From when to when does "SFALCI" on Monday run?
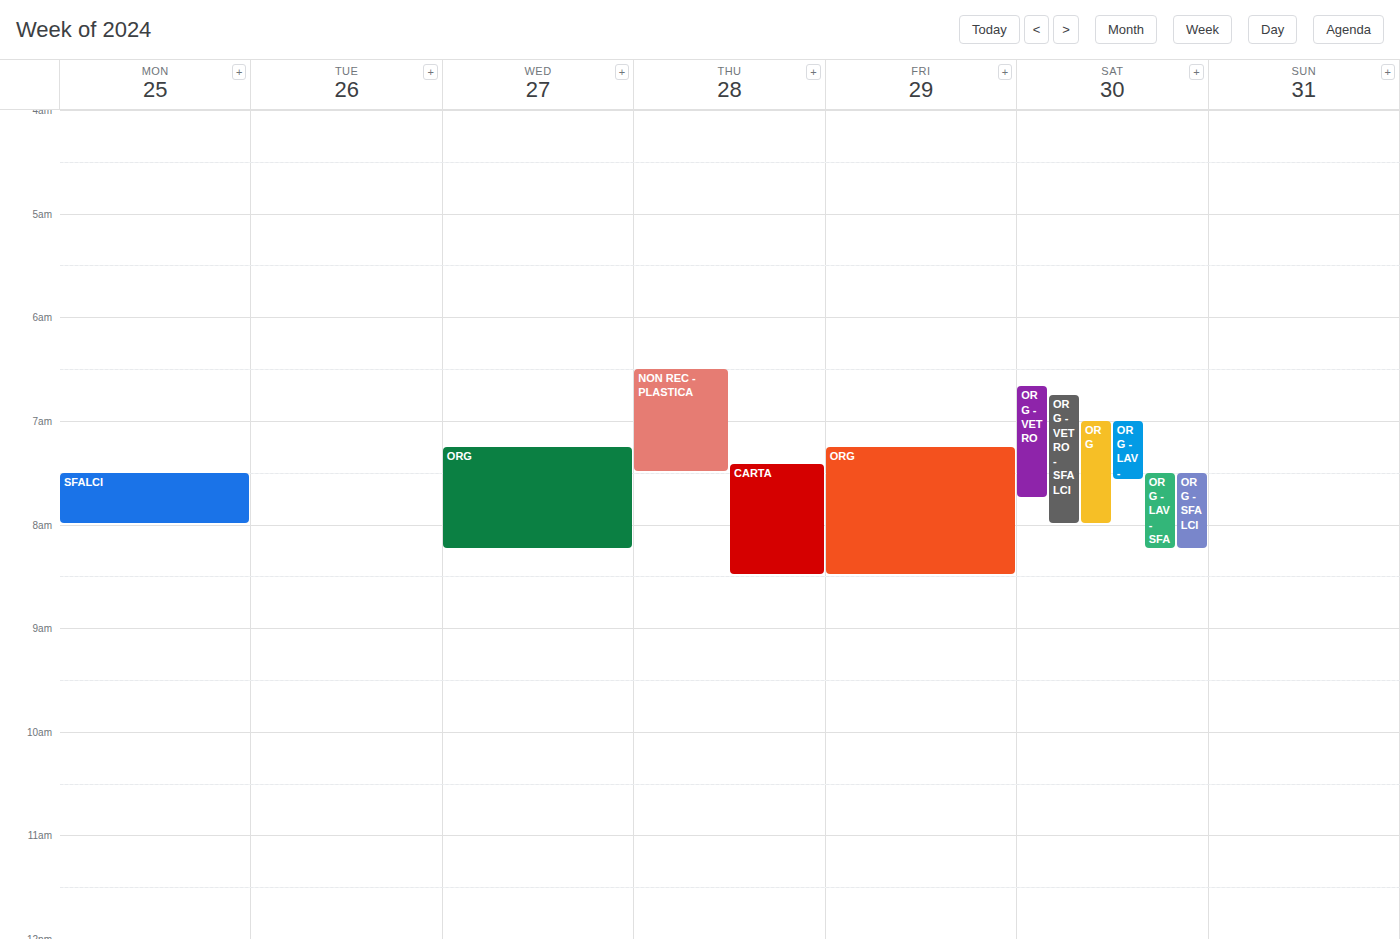
07:30 to 08:00